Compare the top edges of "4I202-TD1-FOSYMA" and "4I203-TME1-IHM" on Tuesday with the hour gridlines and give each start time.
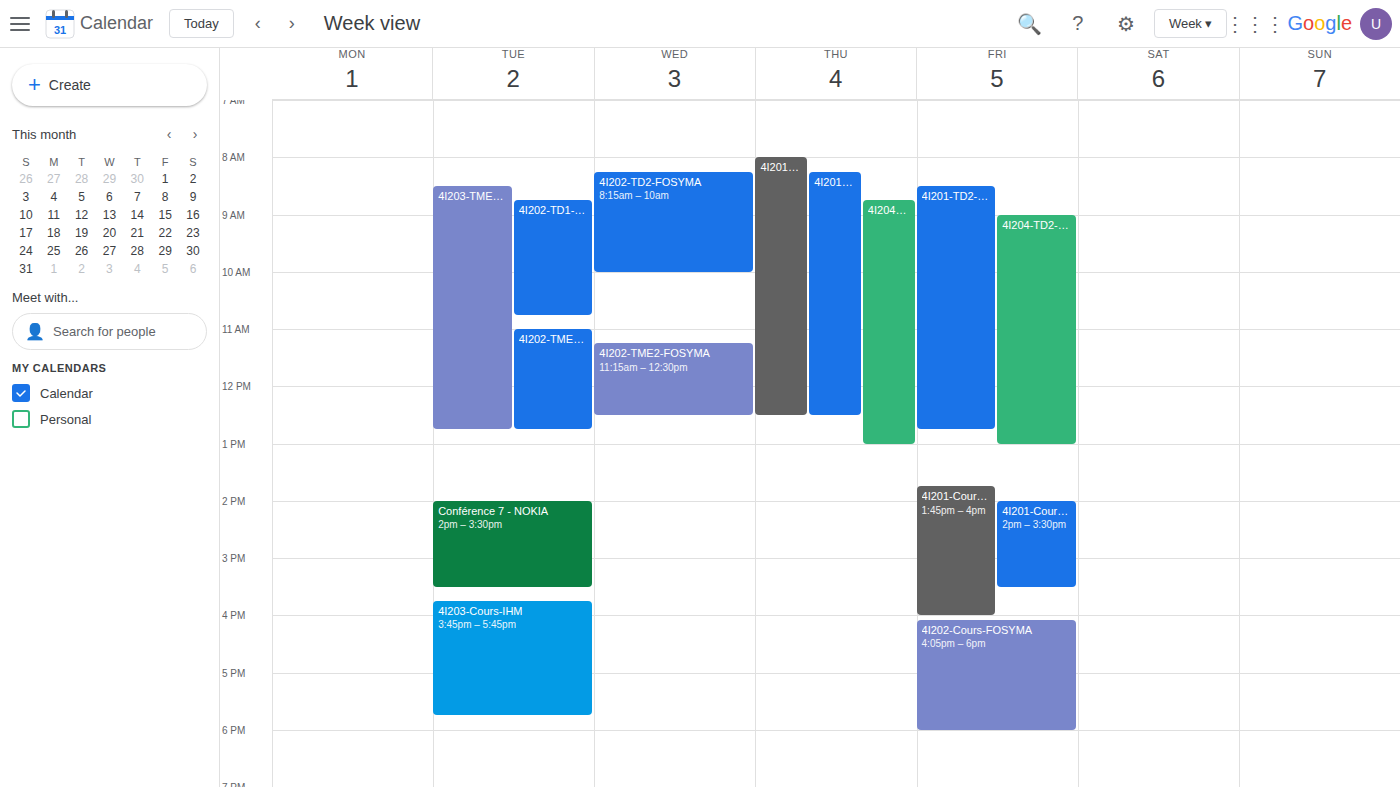
"4I202-TD1-FOSYMA": 8:45 AM, neither: three quarters of the way from the 8 AM line to the 9 AM line. "4I203-TME1-IHM": 8:30 AM, halfway between the 8 AM and 9 AM lines.